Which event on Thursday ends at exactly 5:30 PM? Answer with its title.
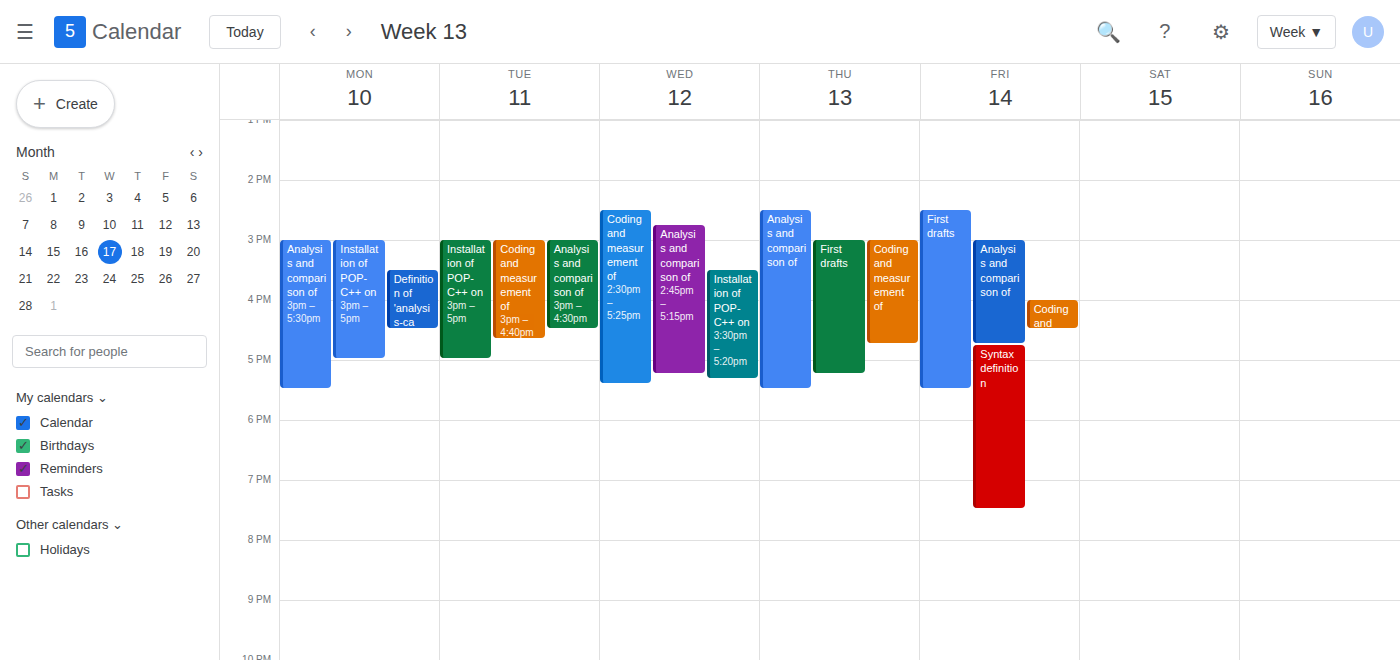
"Analysis and comparison of"